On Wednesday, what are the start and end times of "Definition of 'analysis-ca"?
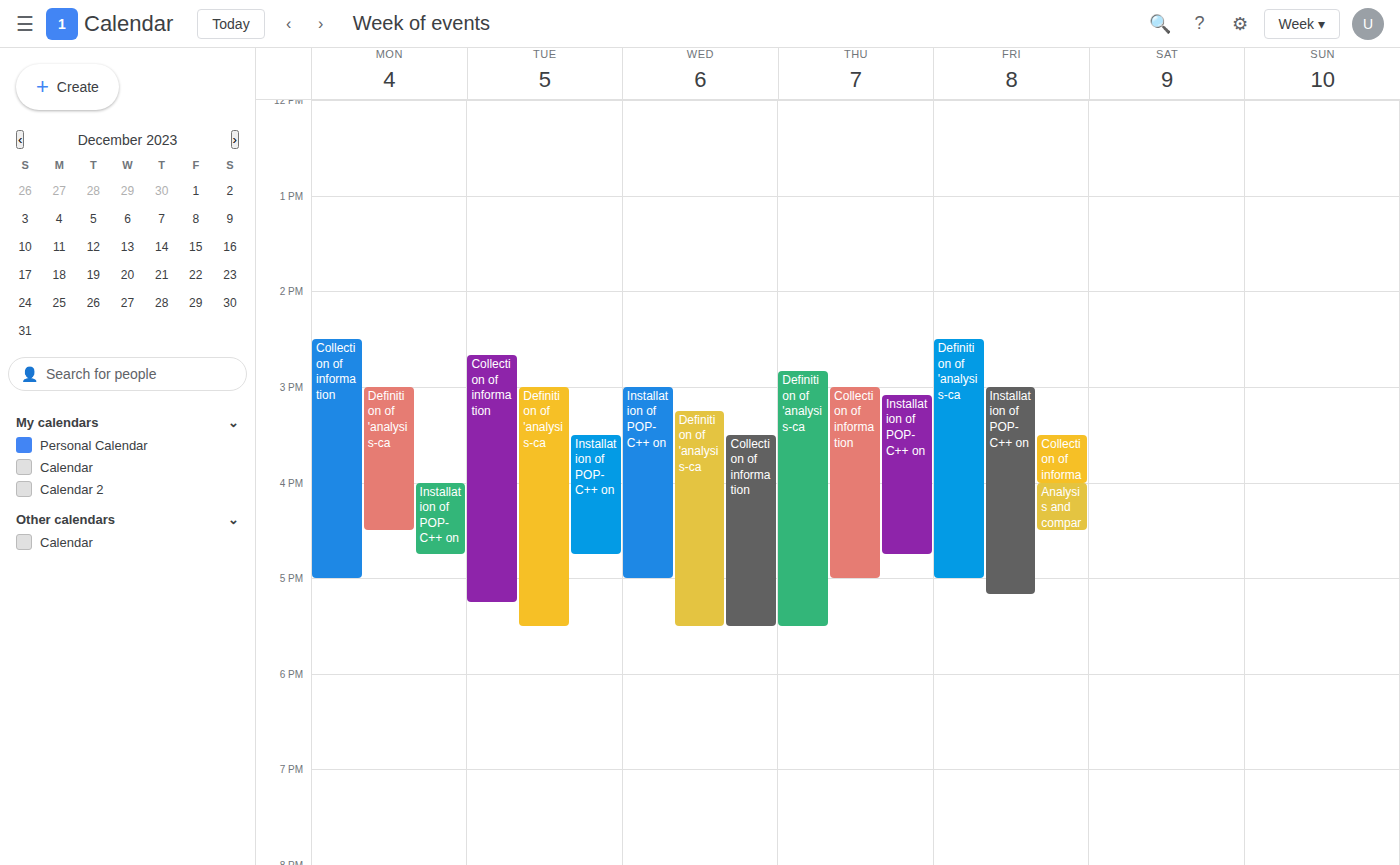
3:15 PM to 5:30 PM